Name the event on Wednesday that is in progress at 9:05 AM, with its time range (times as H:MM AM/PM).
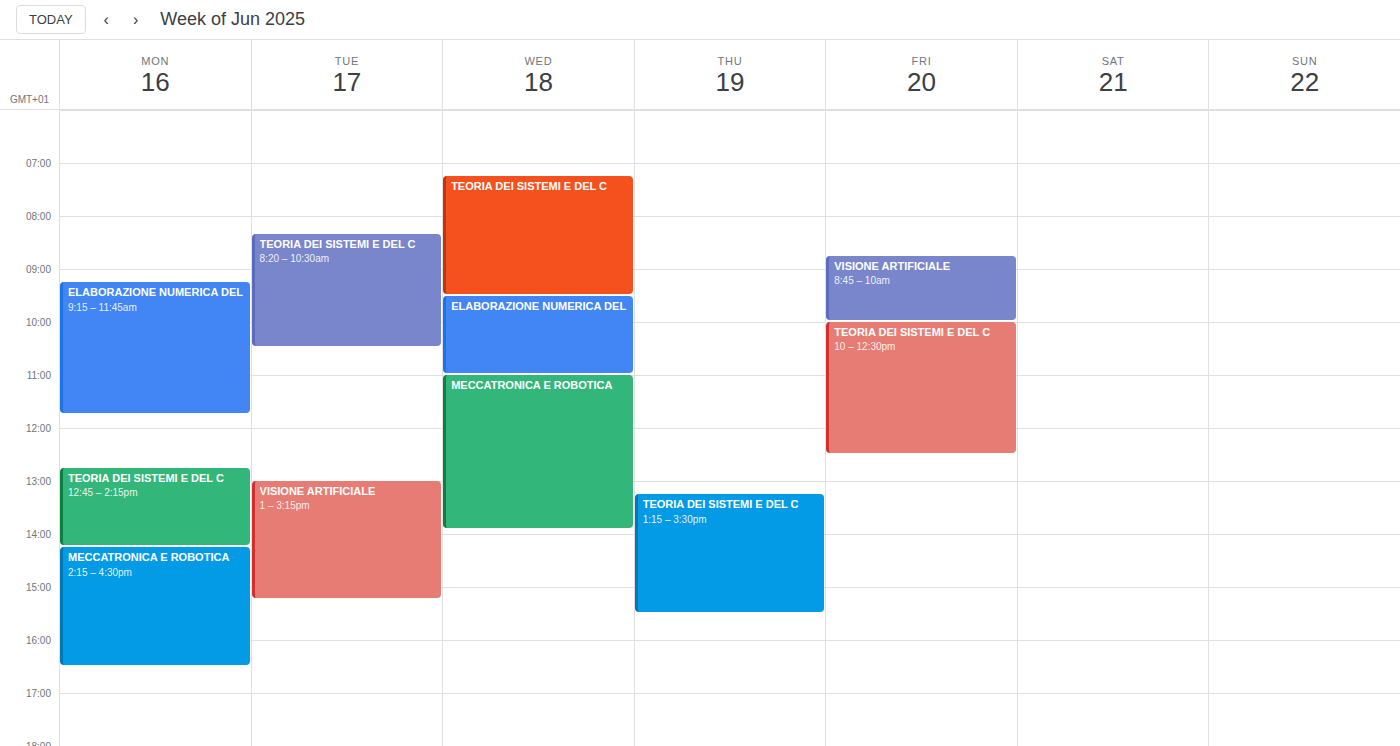
"TEORIA DEI SISTEMI E DEL C", 7:15 AM to 9:30 AM